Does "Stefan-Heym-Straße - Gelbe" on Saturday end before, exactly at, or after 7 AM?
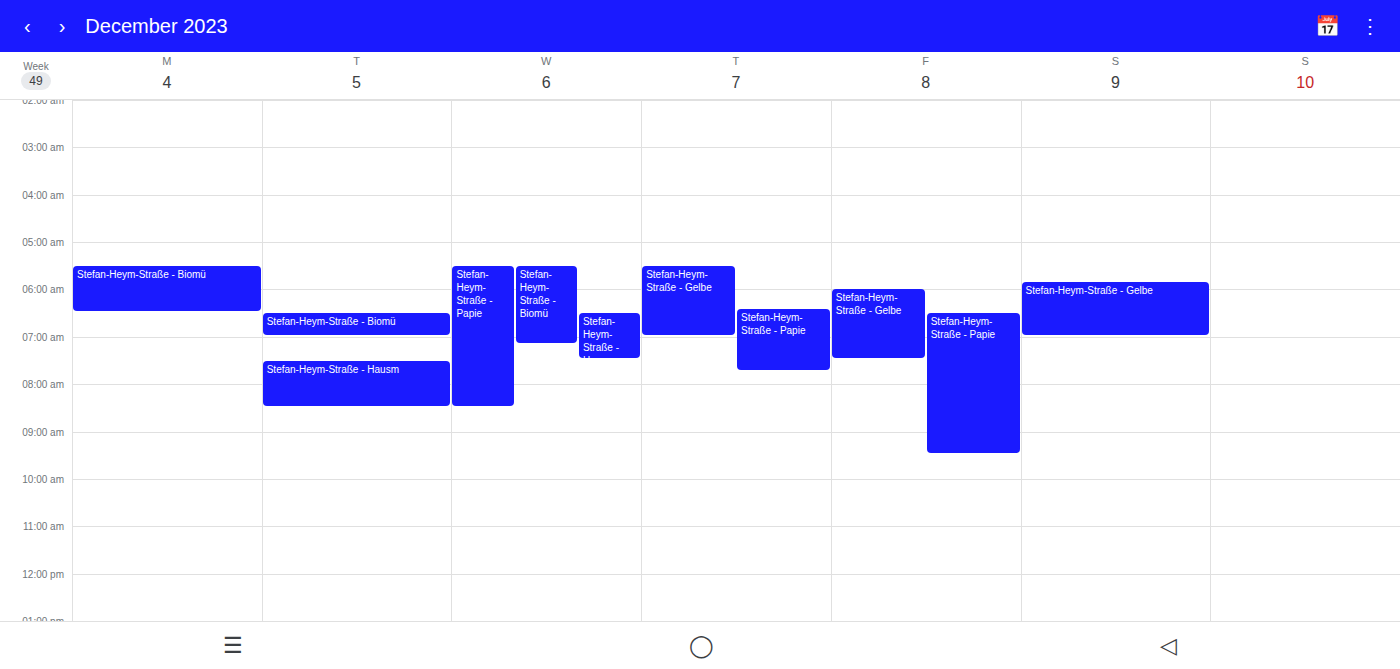
7:00 AM -- exactly at 7 AM, on the 7 AM line.